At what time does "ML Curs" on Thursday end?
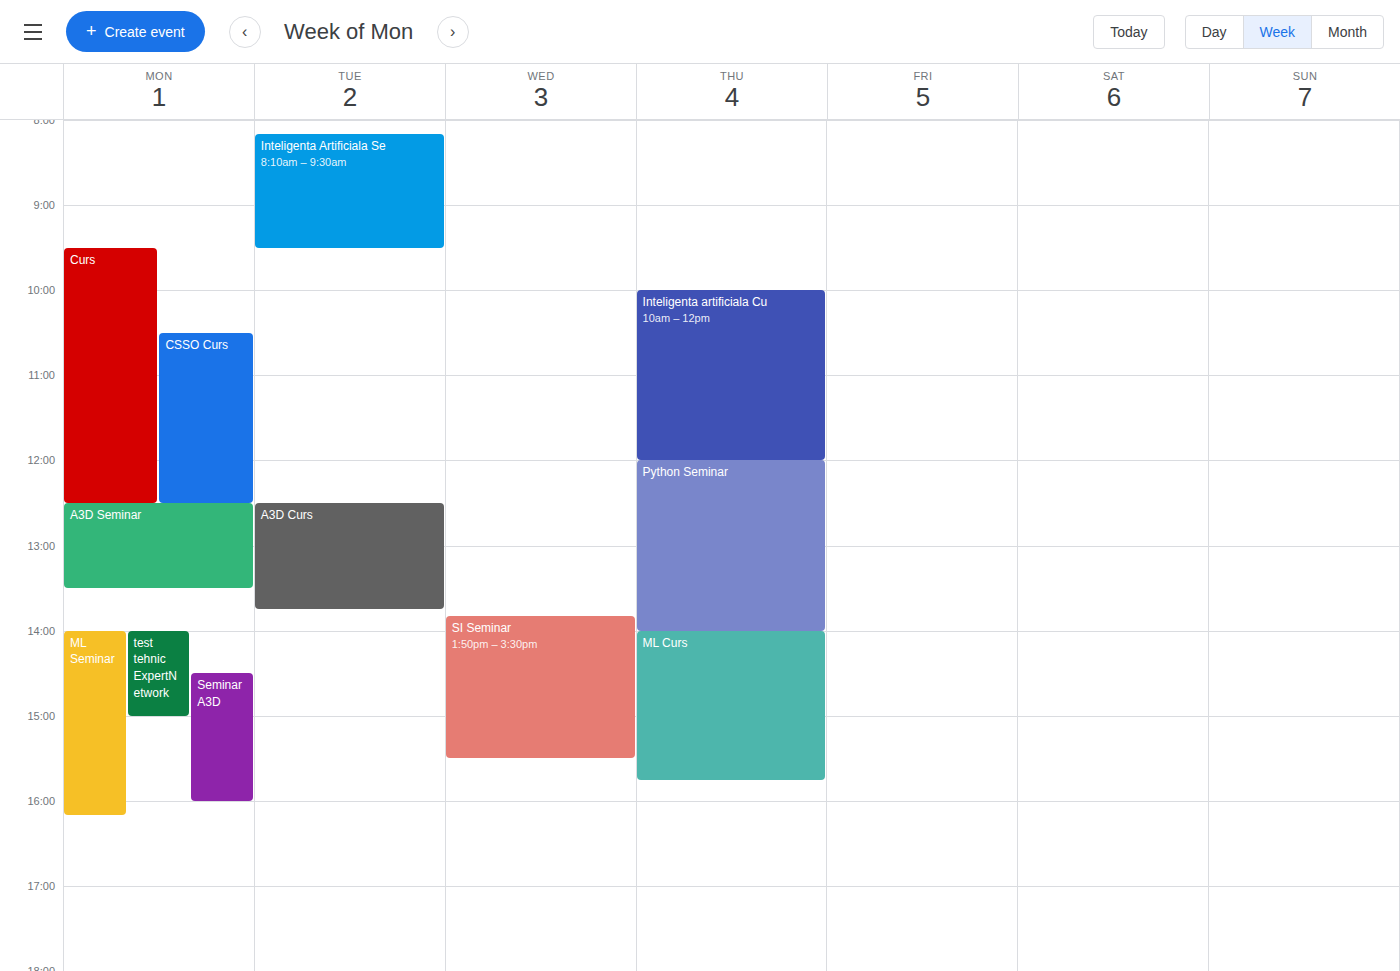
3:45 PM